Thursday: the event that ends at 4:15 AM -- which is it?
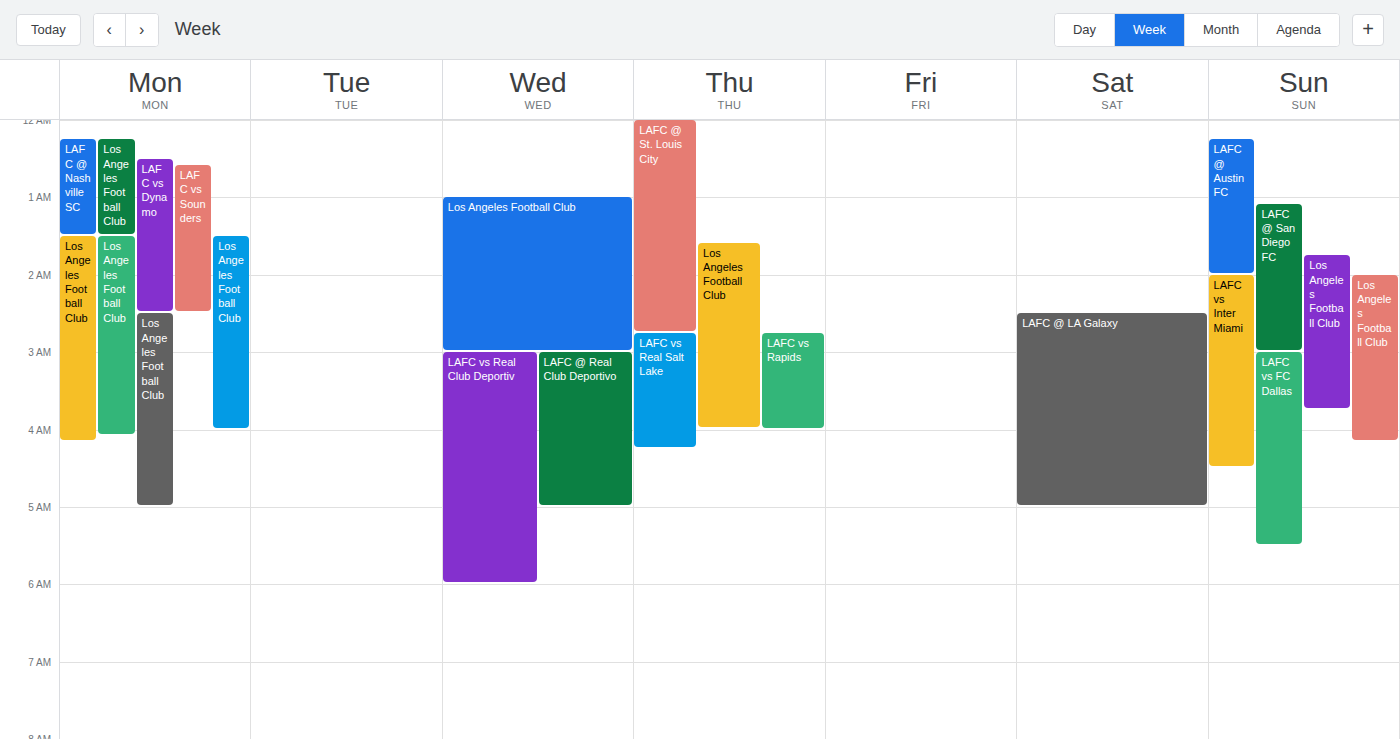
"LAFC vs Real Salt Lake"